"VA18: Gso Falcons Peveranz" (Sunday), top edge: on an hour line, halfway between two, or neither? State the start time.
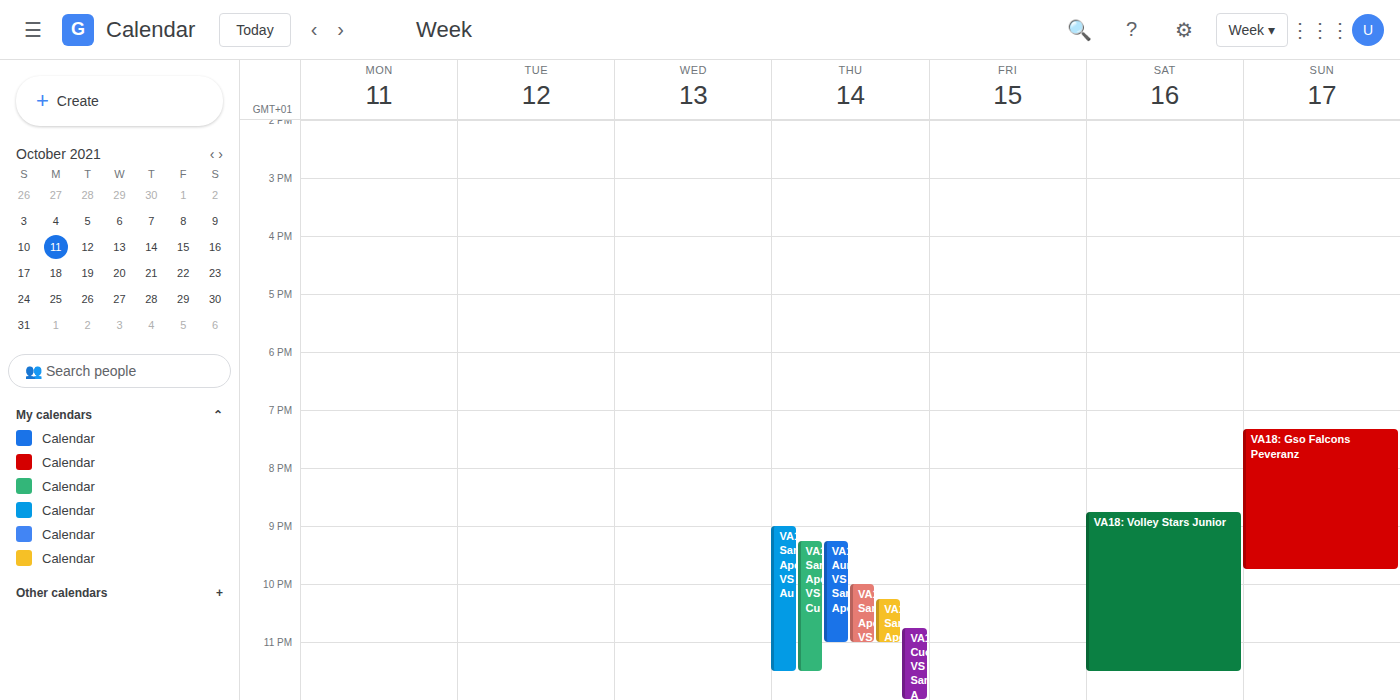
19:20 -- neither: 20 minutes below the 19:00 line and 40 minutes above the 20:00 line.